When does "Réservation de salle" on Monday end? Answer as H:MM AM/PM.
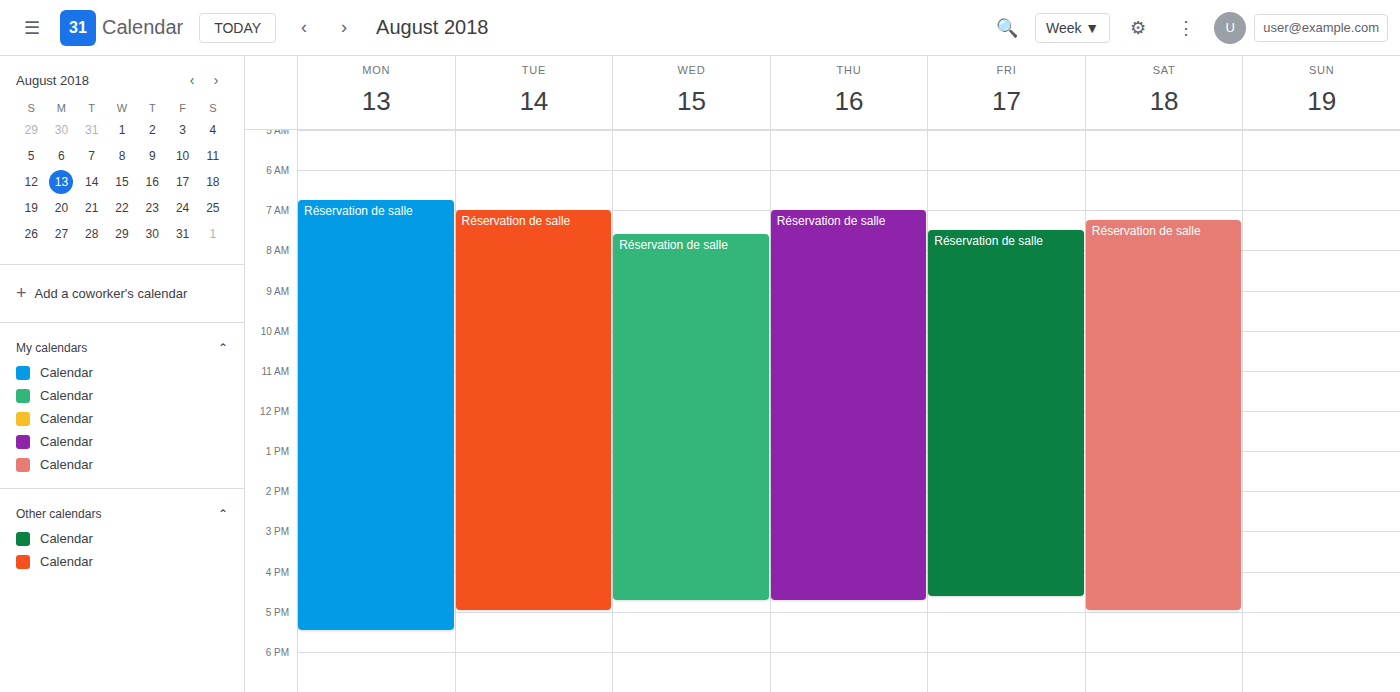
5:30 PM